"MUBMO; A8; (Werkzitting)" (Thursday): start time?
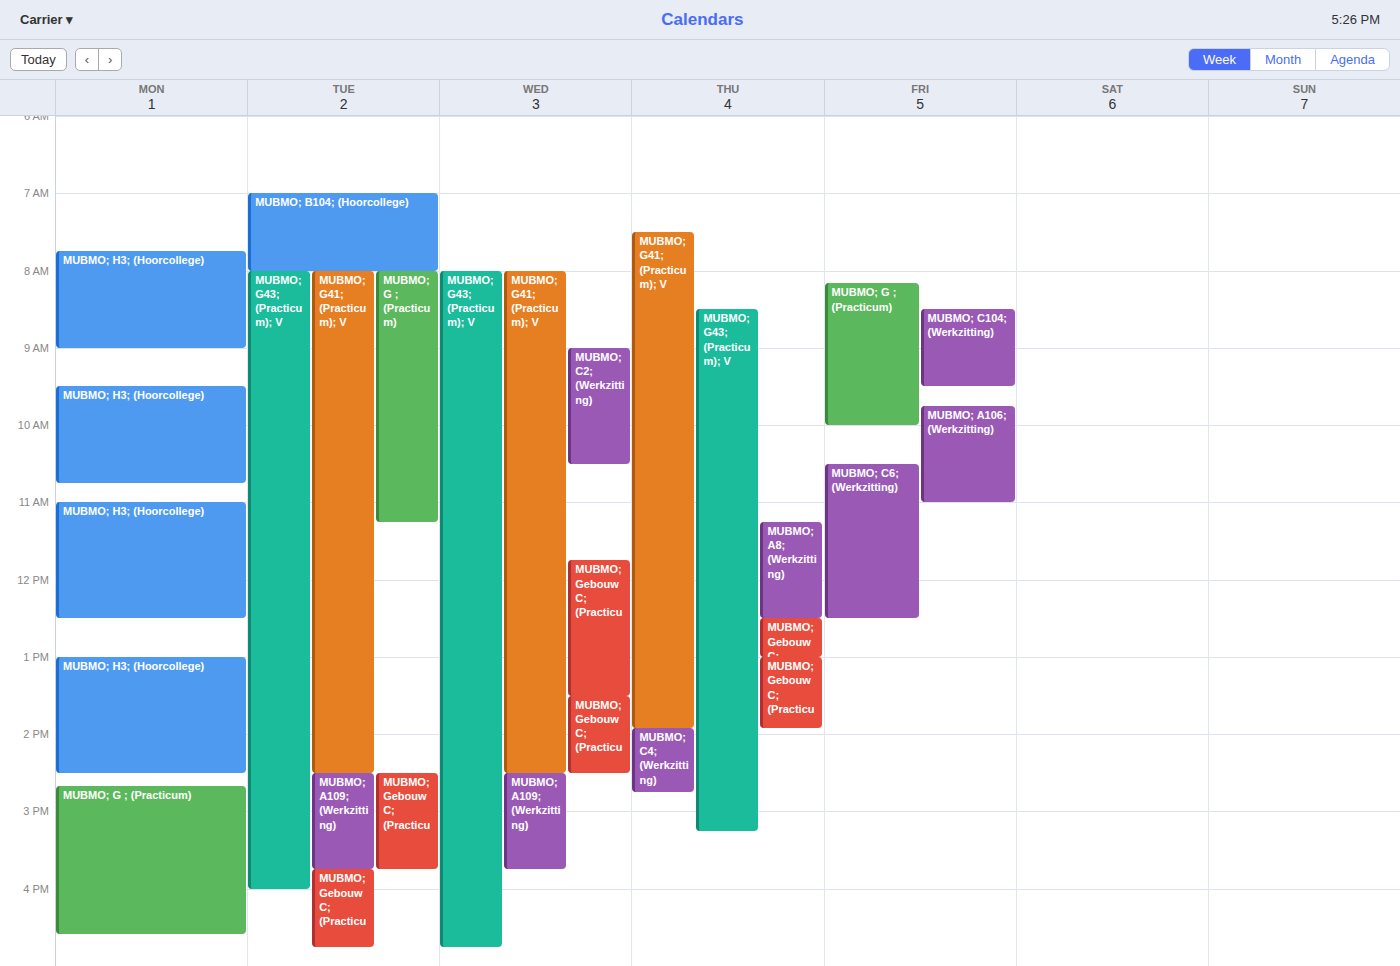
11:15 AM